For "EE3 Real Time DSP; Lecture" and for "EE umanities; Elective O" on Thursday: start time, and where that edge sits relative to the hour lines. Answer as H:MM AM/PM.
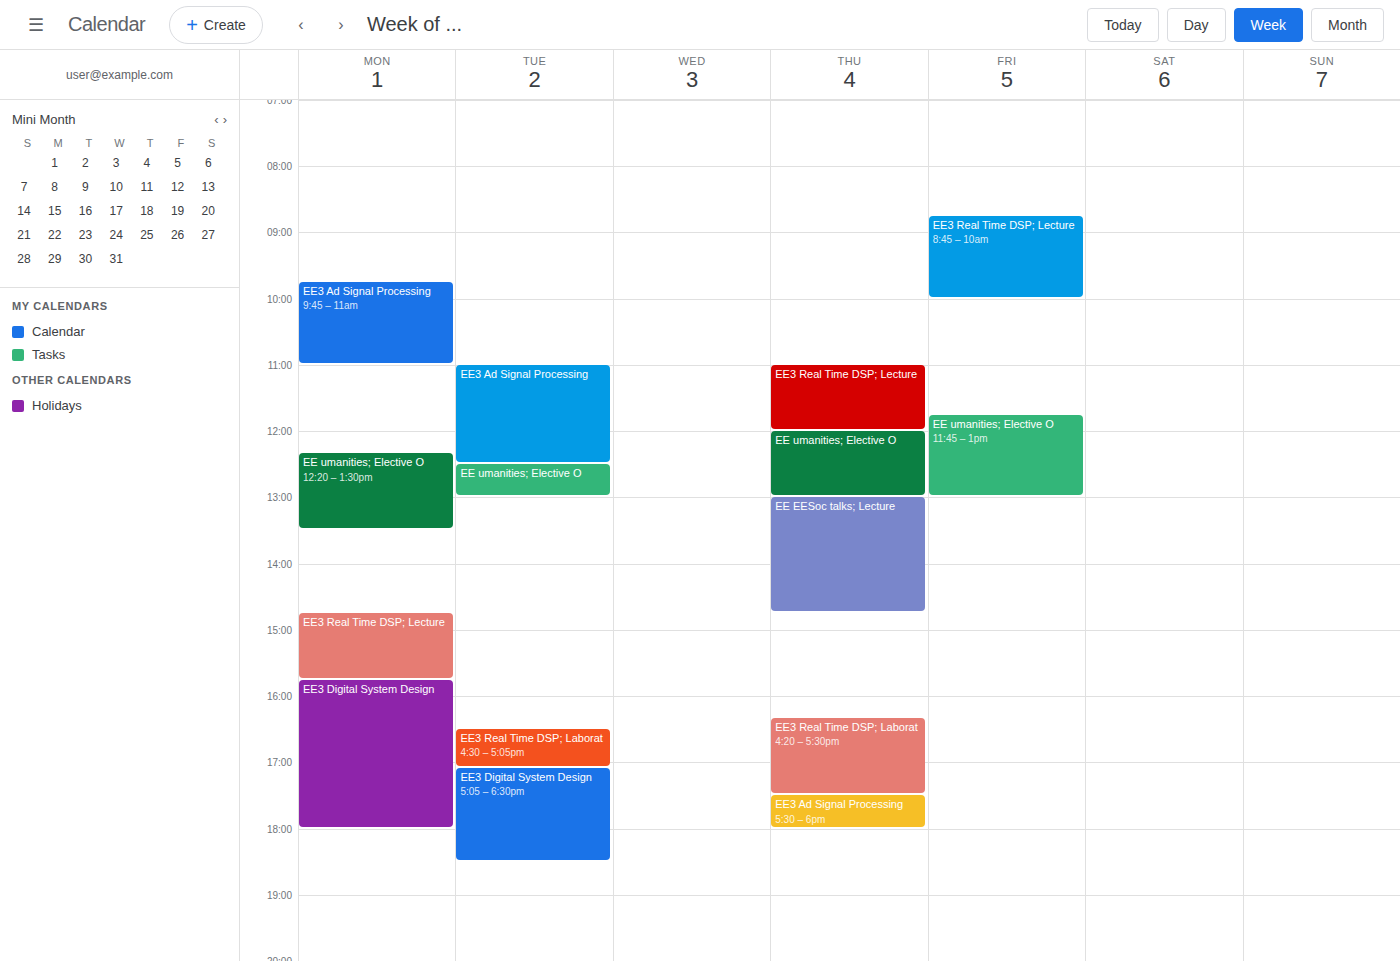
"EE3 Real Time DSP; Lecture": 11:00 AM, exactly on the 11 AM line. "EE umanities; Elective O": 12:00 PM, exactly on the 12 PM line.